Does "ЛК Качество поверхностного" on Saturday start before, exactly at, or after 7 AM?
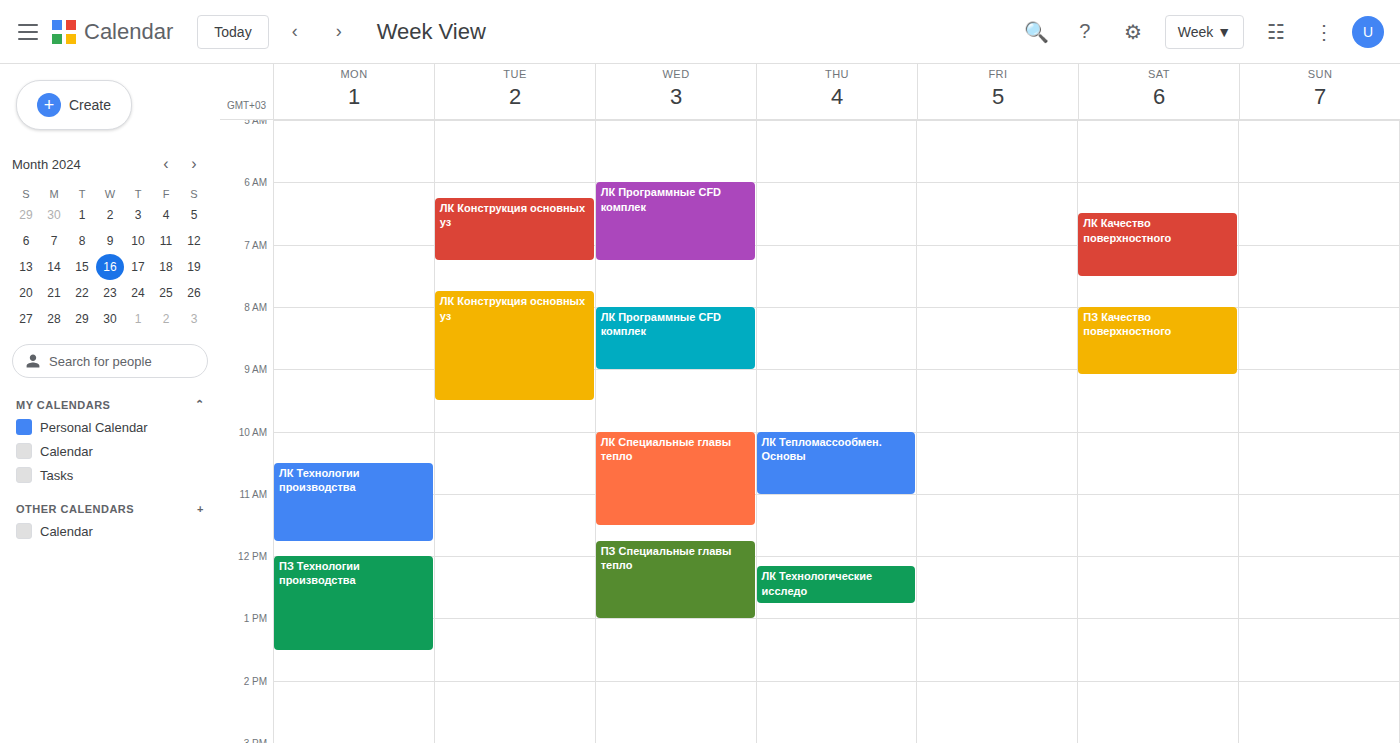
6:30 AM -- before 7 AM, 30 minutes above the 7 AM line.